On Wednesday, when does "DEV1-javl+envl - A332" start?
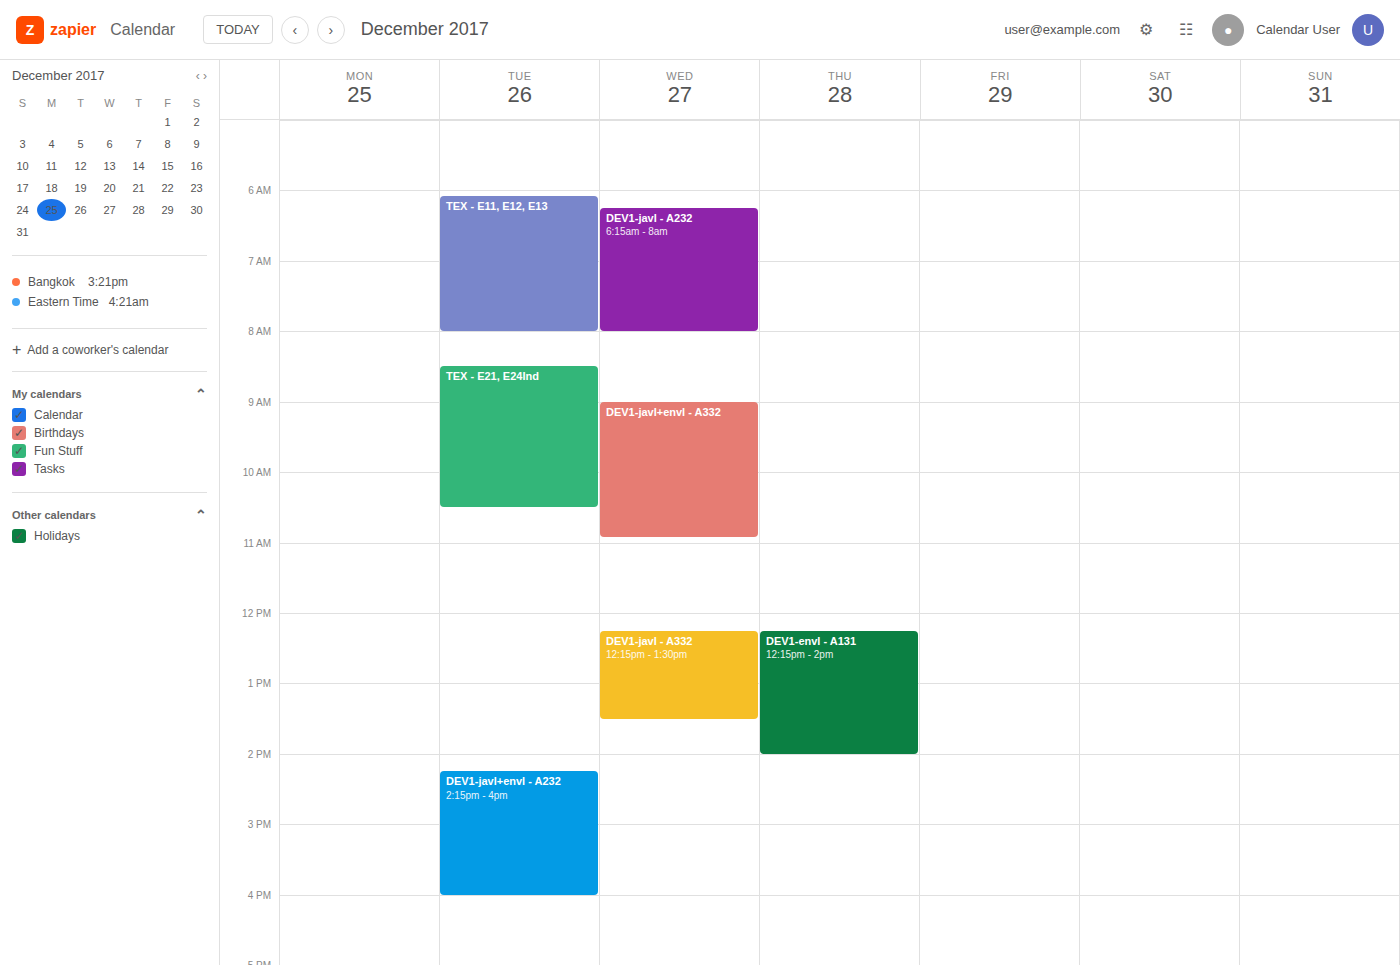
9:00 AM